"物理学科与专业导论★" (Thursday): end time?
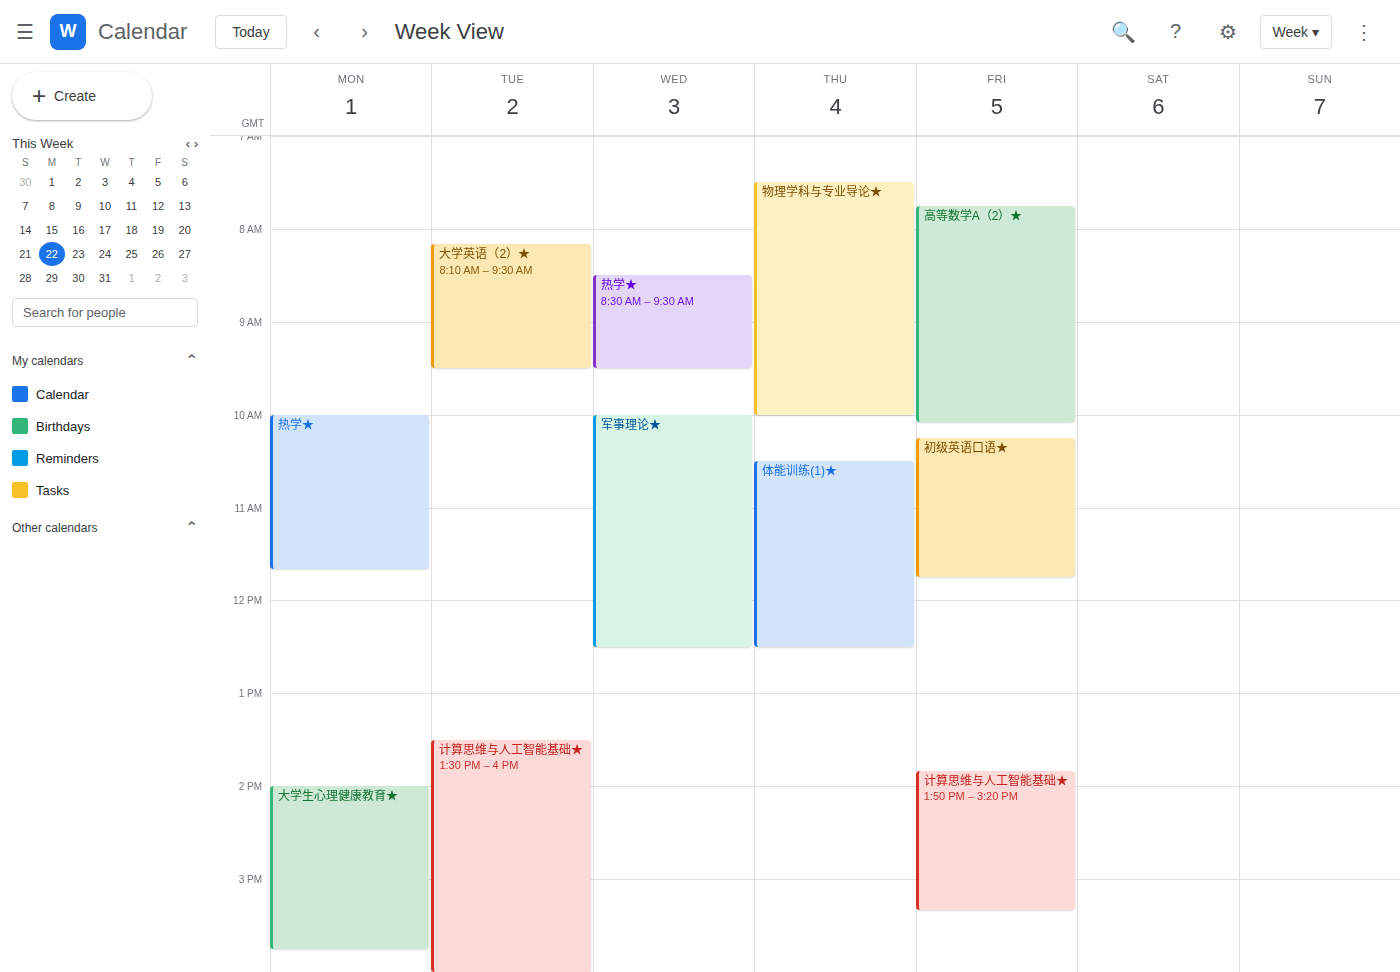
10:00 AM